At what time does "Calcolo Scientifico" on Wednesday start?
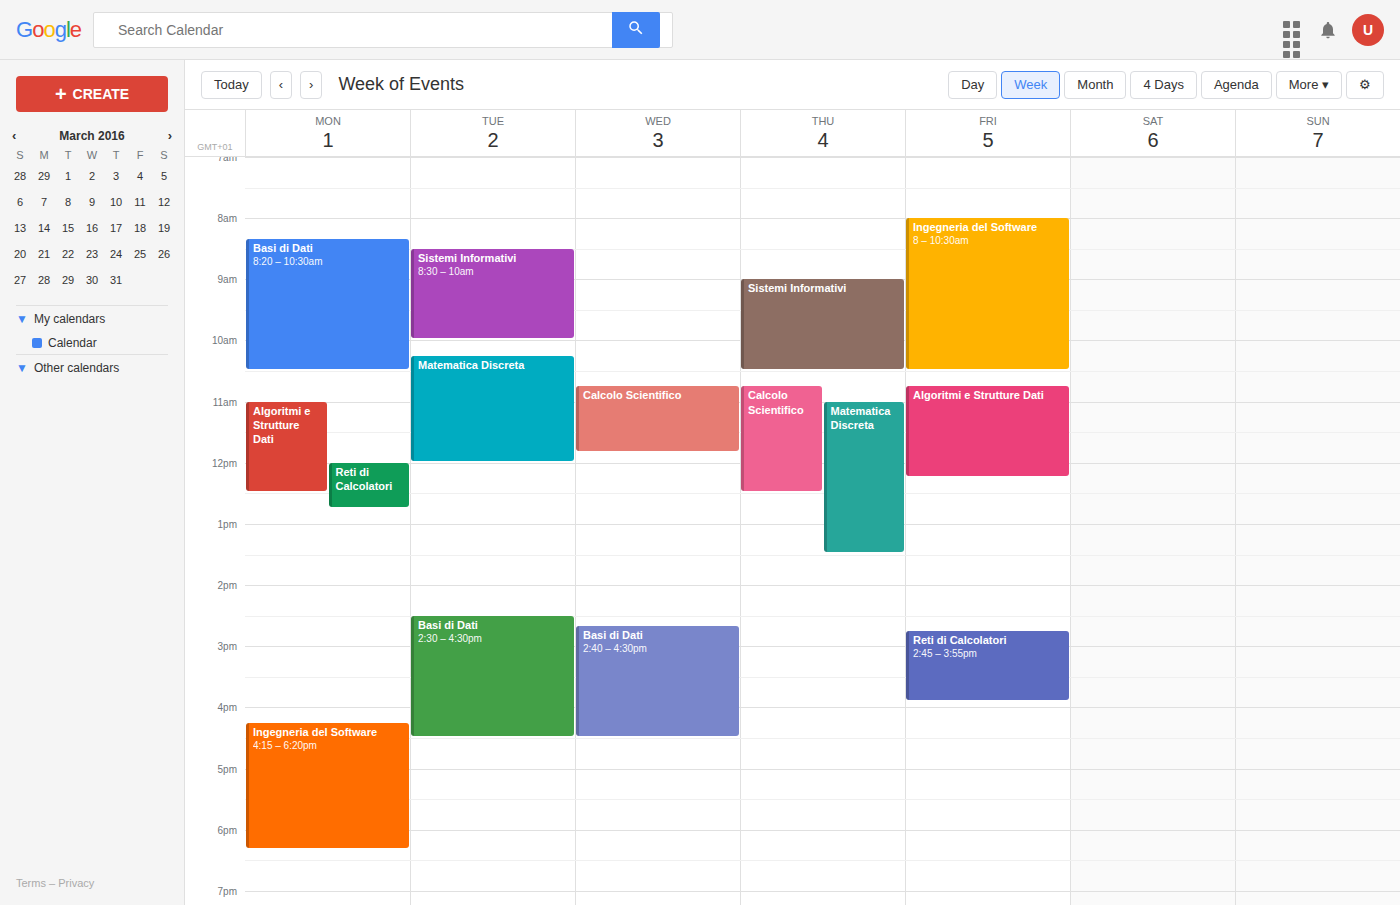
10:45 AM